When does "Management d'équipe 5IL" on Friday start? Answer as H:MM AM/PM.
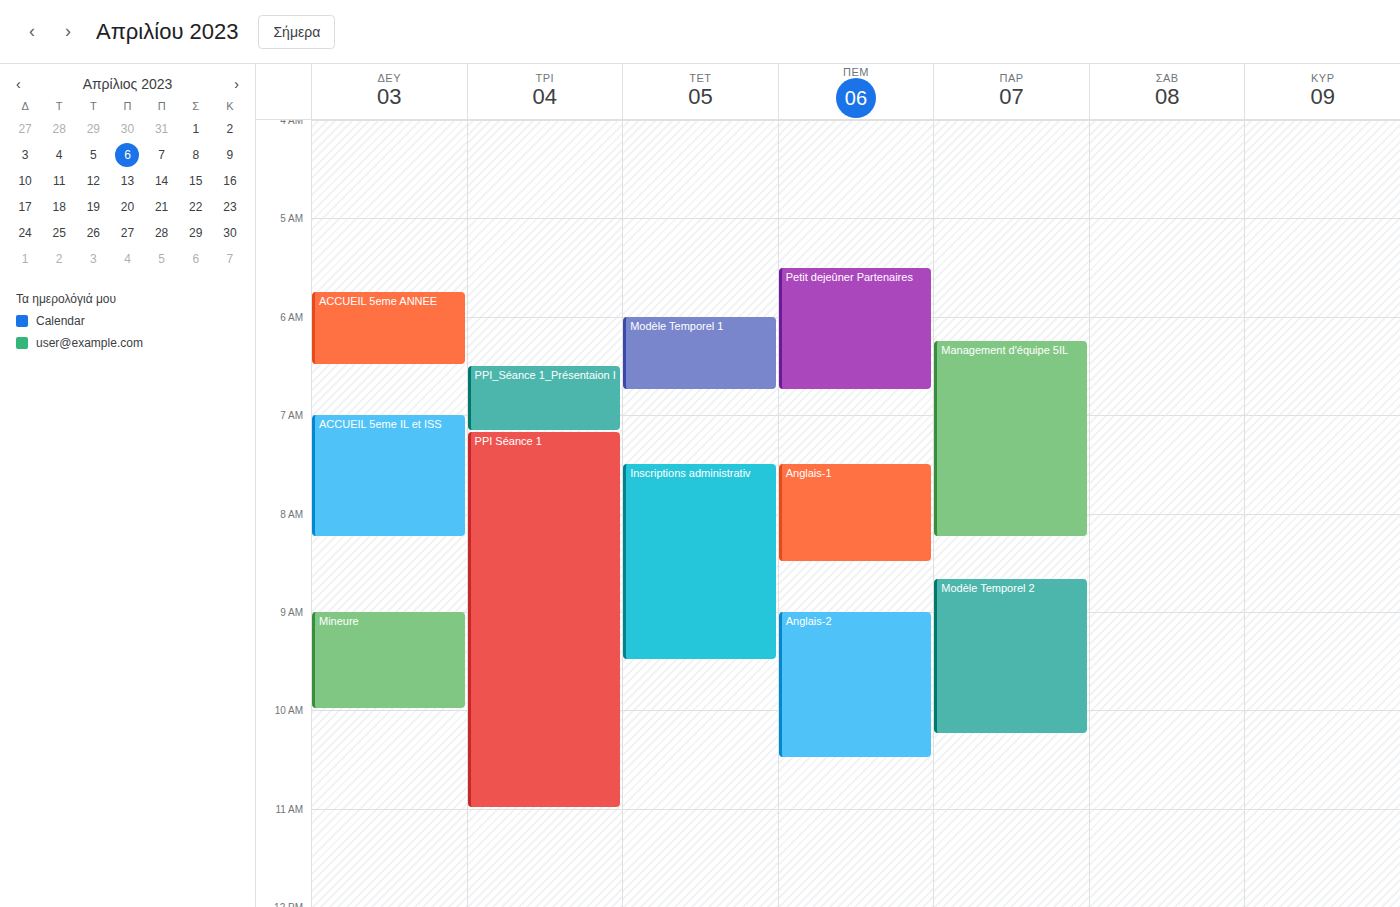
6:15 AM